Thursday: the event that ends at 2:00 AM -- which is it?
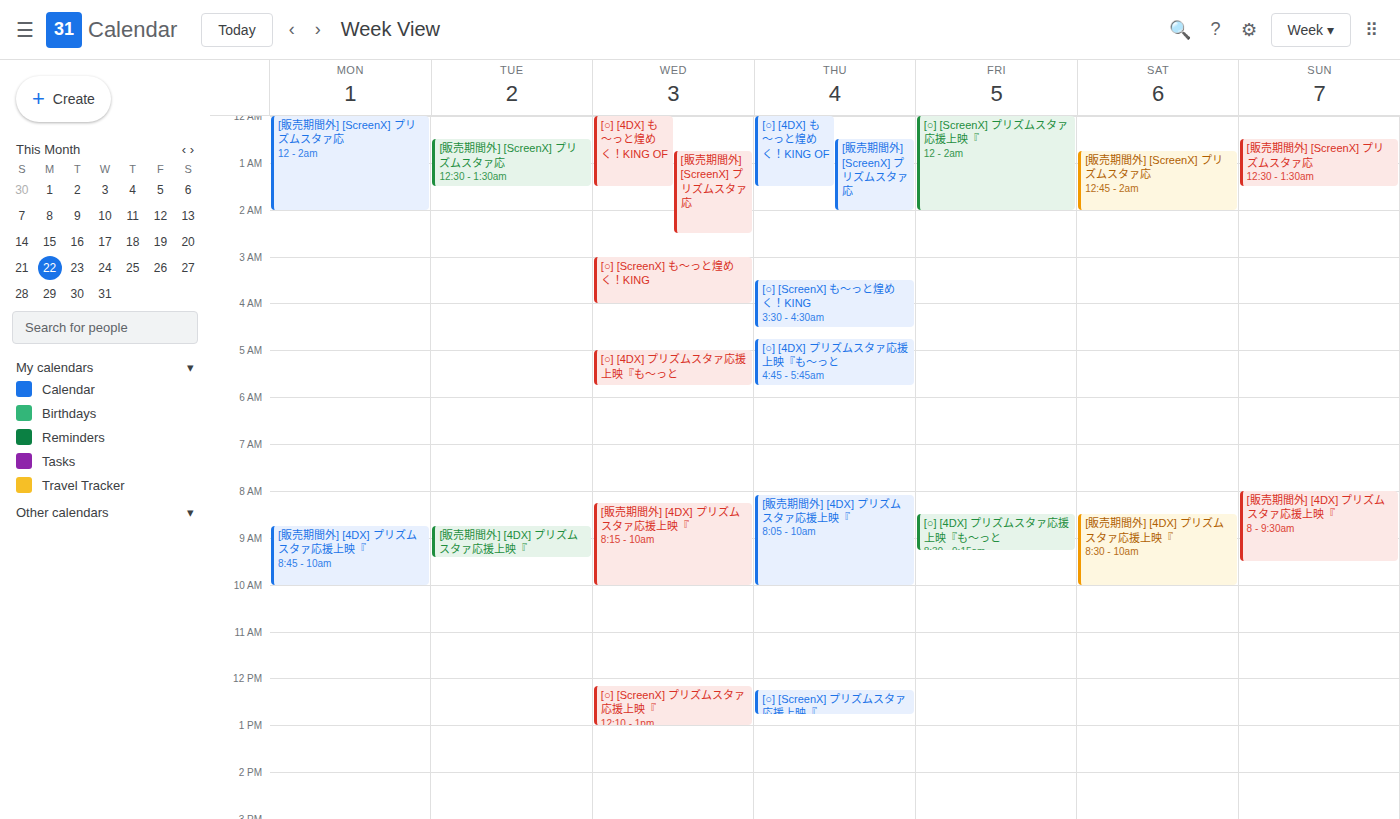
"[販売期間外] [ScreenX] プリズムスタァ応"